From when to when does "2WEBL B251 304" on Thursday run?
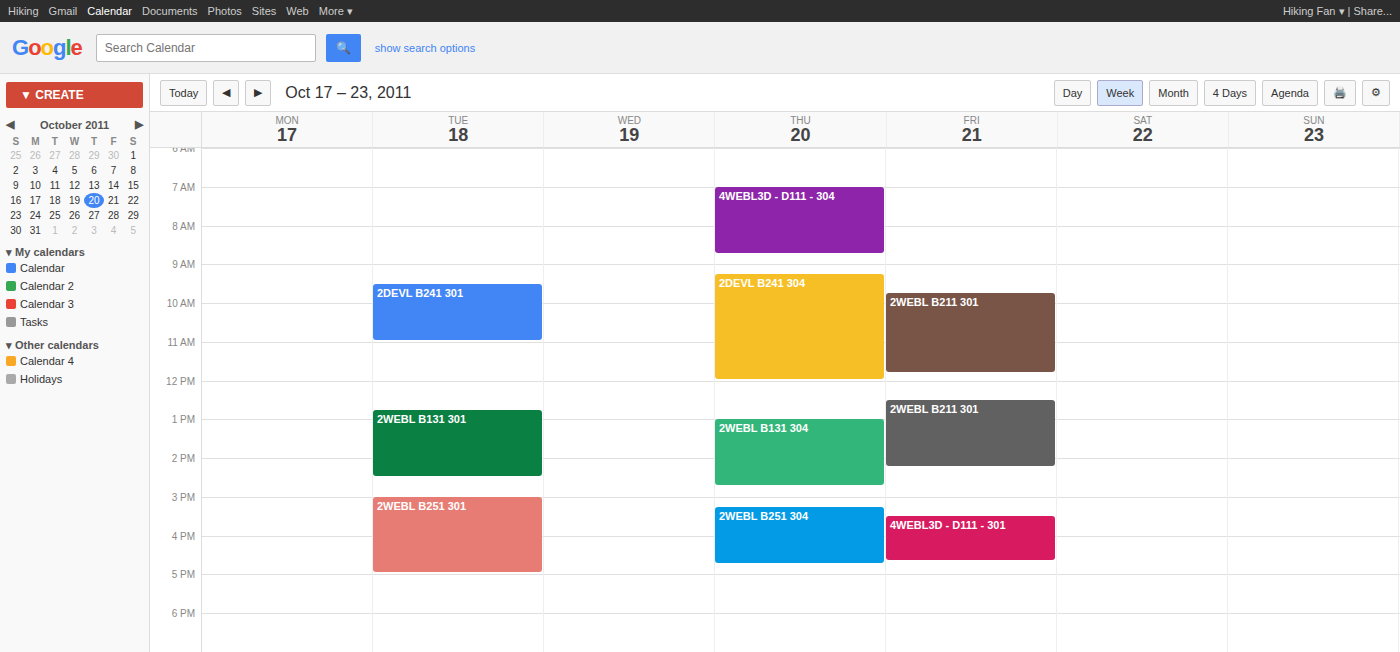
3:15 PM to 4:45 PM